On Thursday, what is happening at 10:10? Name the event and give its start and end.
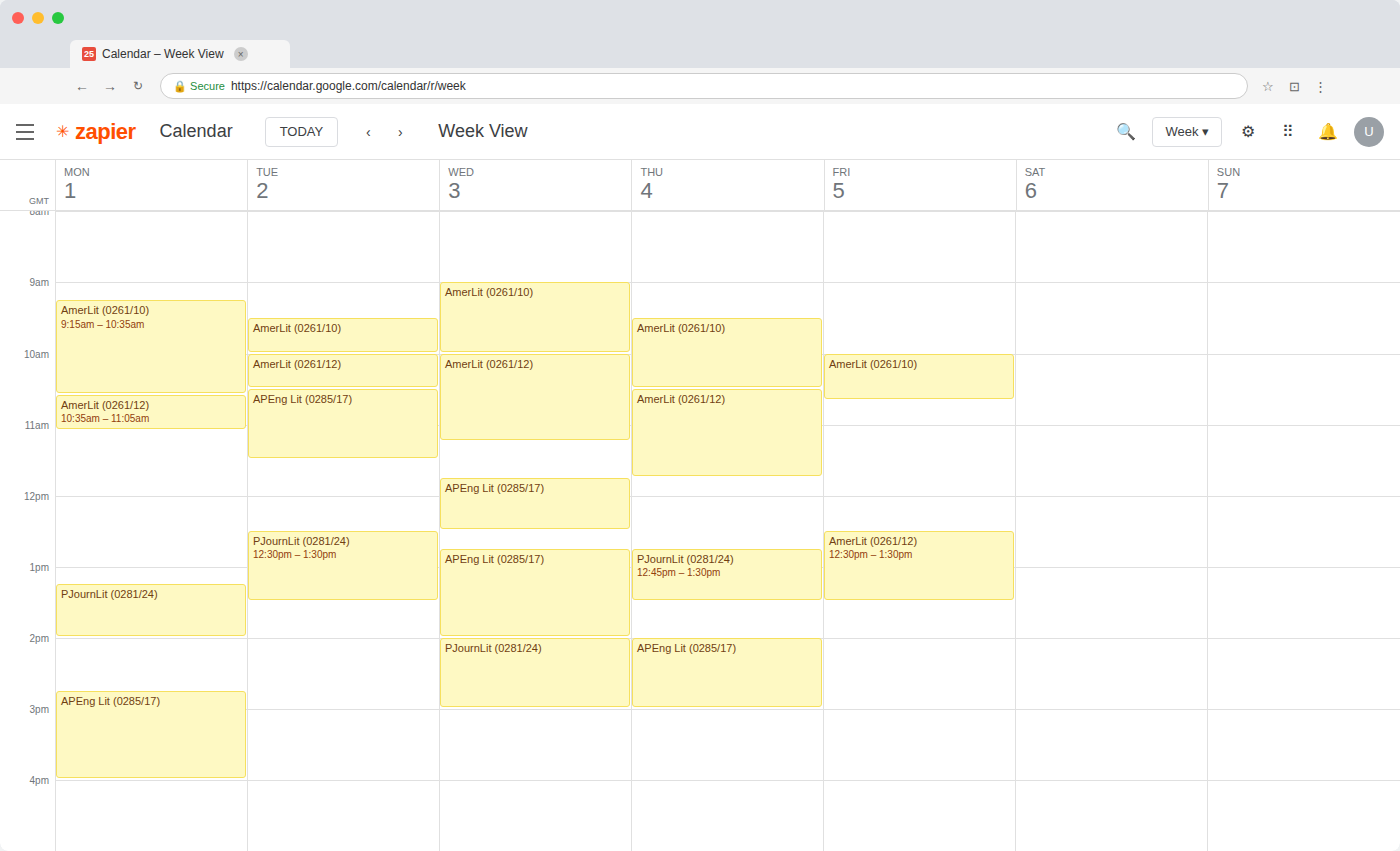
"AmerLit (0261/10)", 09:30 to 10:30